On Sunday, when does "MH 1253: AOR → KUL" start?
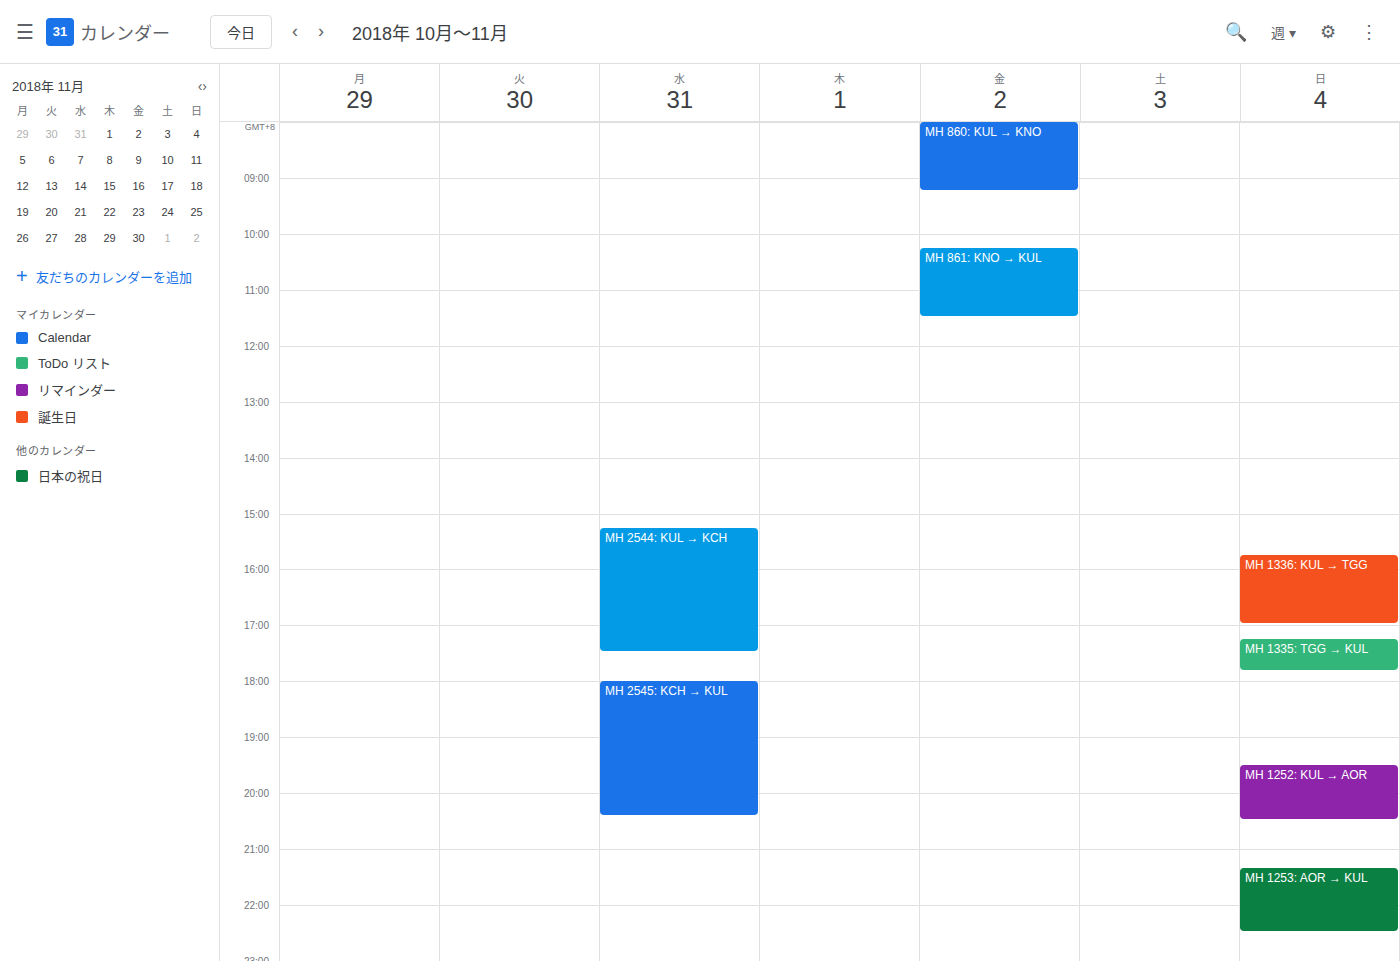
9:20 PM